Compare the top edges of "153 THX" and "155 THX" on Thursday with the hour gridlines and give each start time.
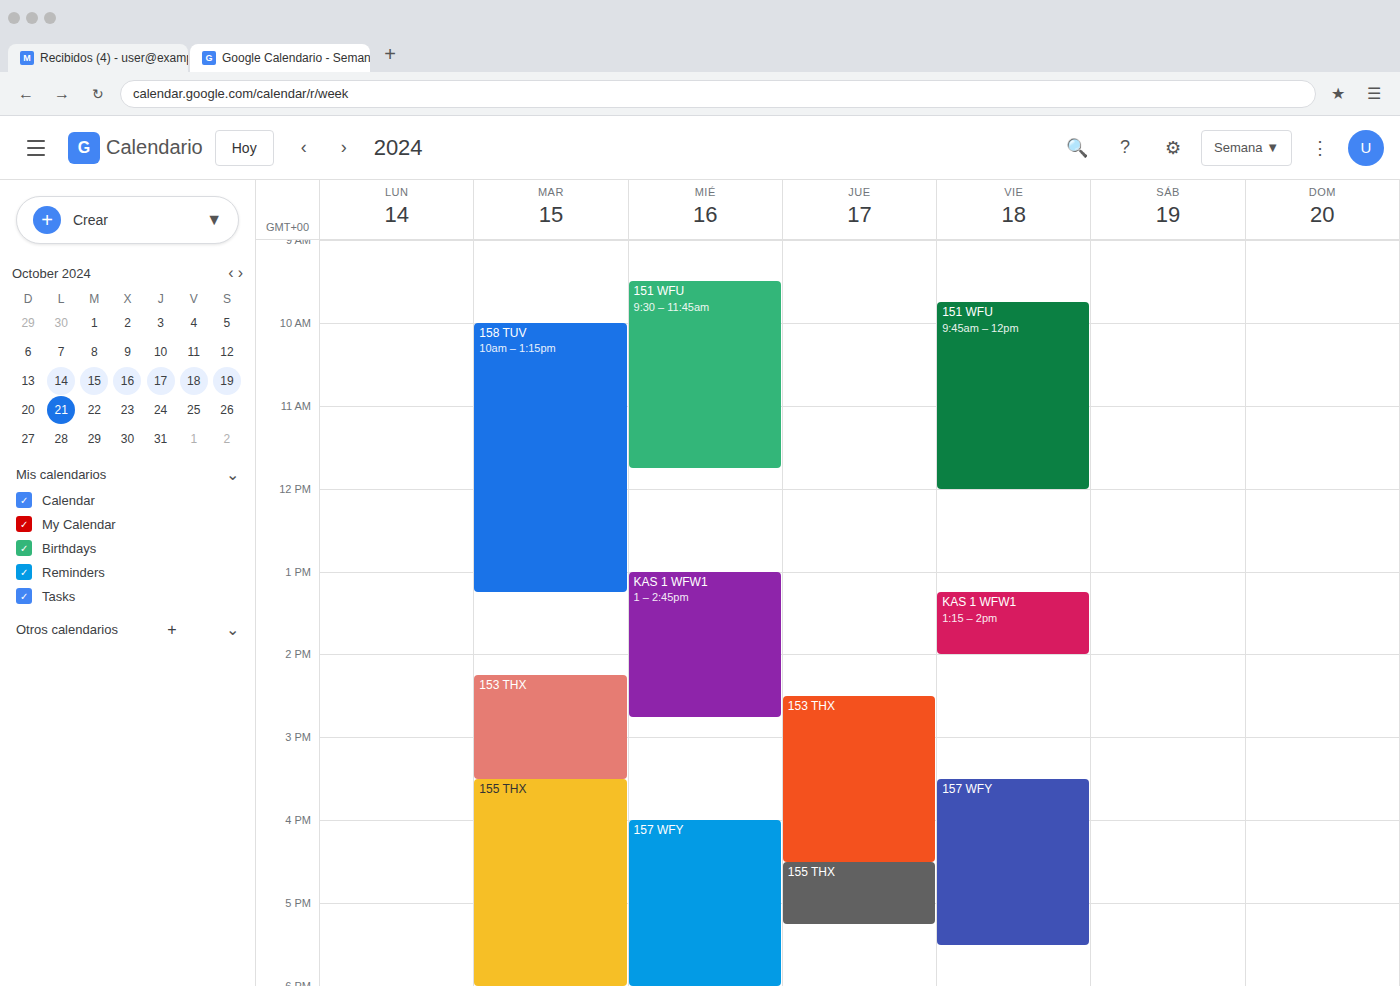
"153 THX": 2:30 PM, halfway between the 2 PM and 3 PM lines. "155 THX": 4:30 PM, halfway between the 4 PM and 5 PM lines.